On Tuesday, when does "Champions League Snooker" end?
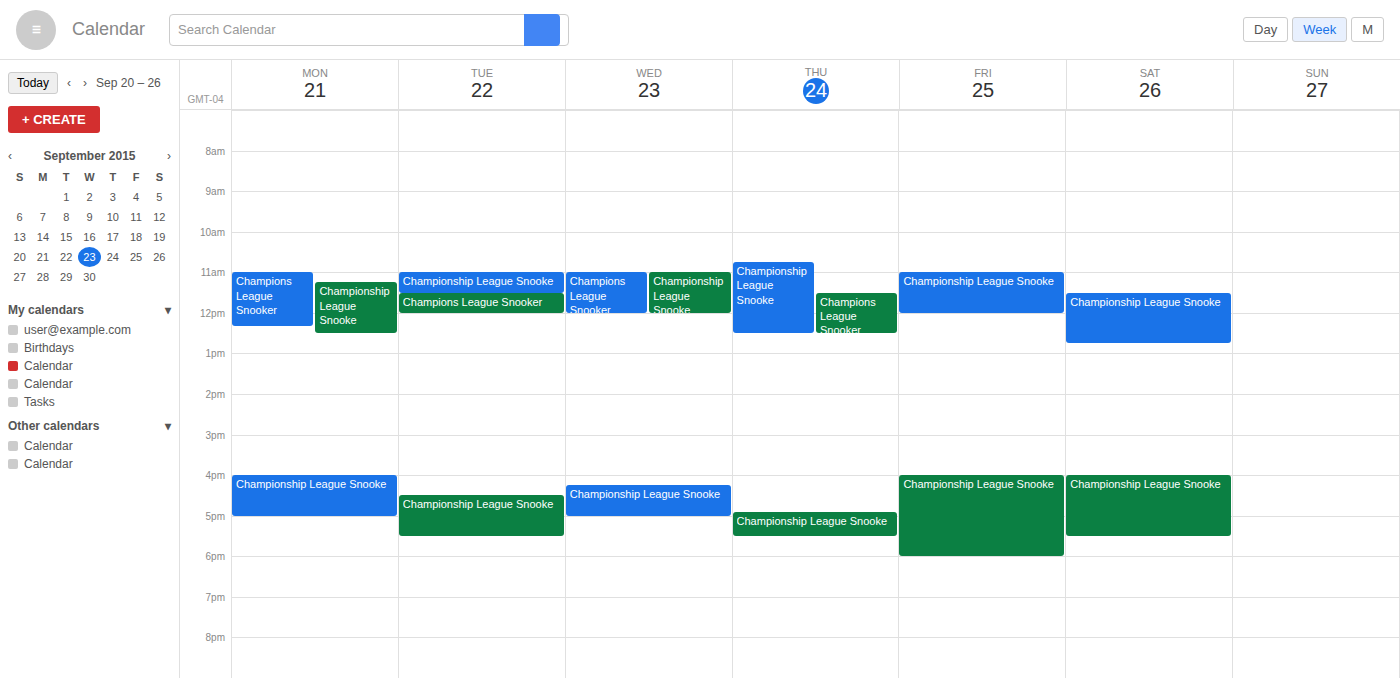
12:00 PM